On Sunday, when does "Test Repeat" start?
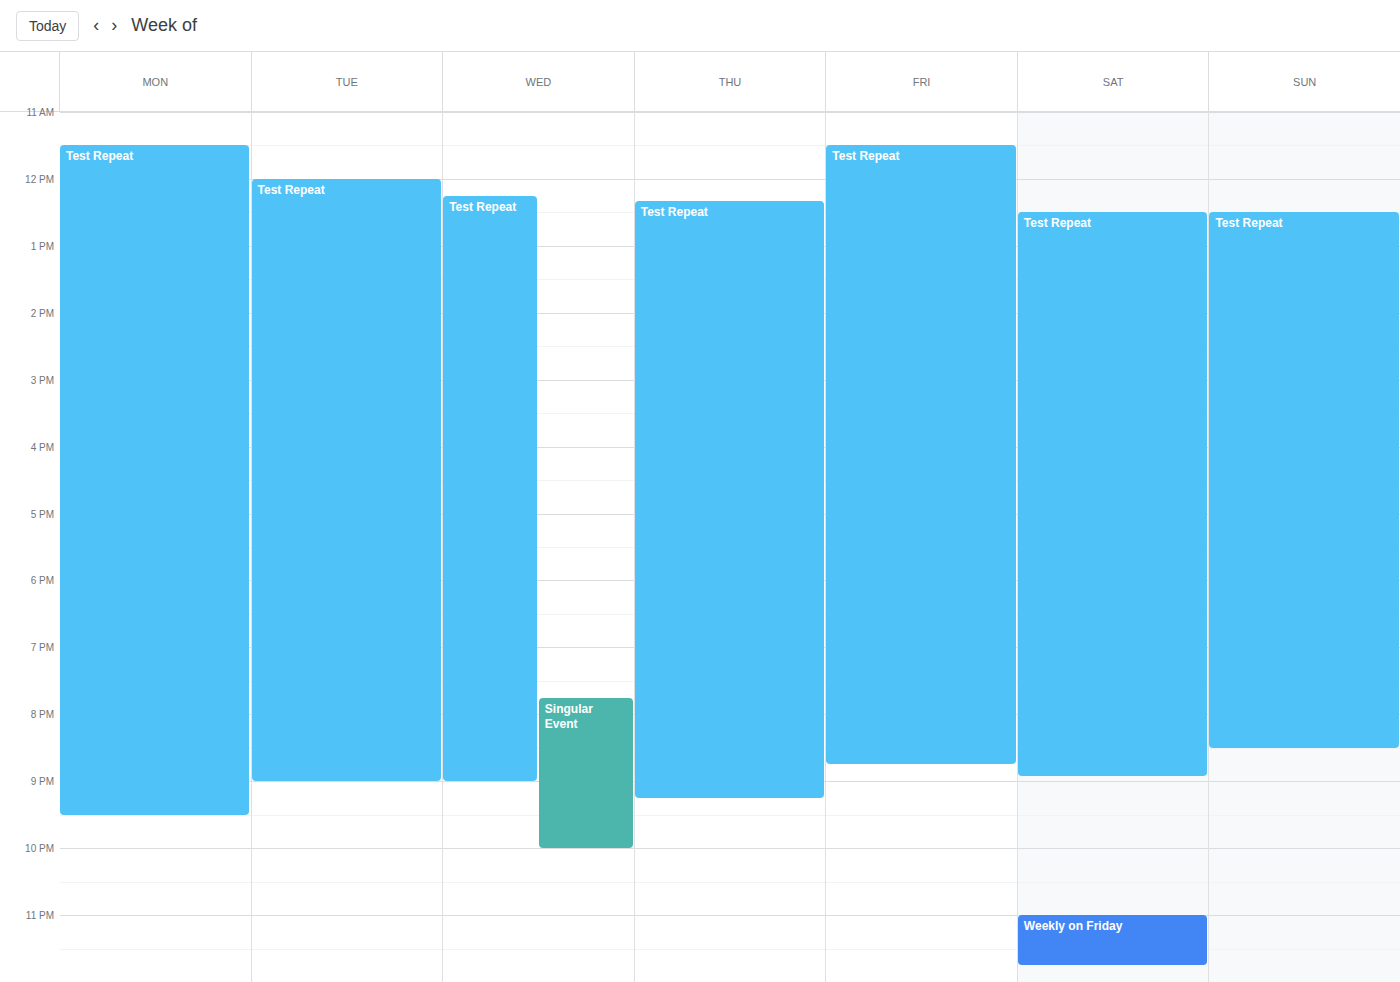
12:30 PM